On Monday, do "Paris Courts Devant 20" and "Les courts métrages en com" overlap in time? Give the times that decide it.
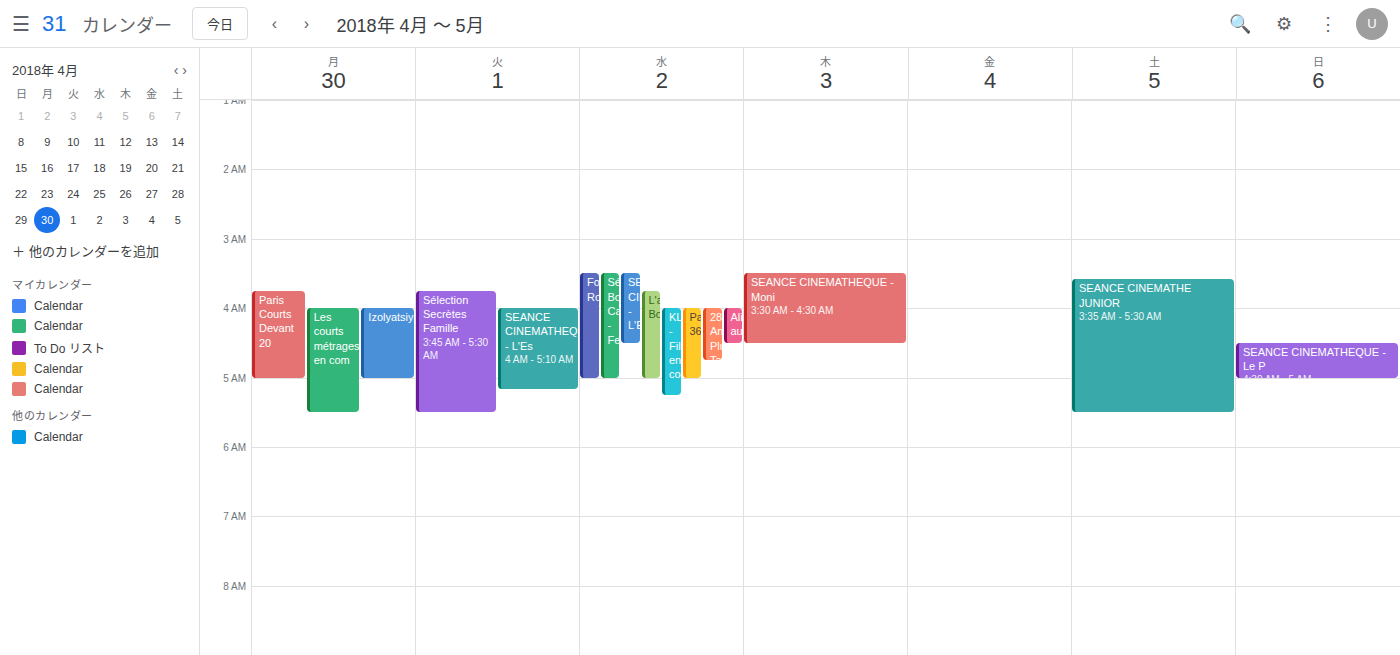
"Les courts métrages en com" starts at 04:00, before "Paris Courts Devant 20" ends at 05:00 -- they overlap.